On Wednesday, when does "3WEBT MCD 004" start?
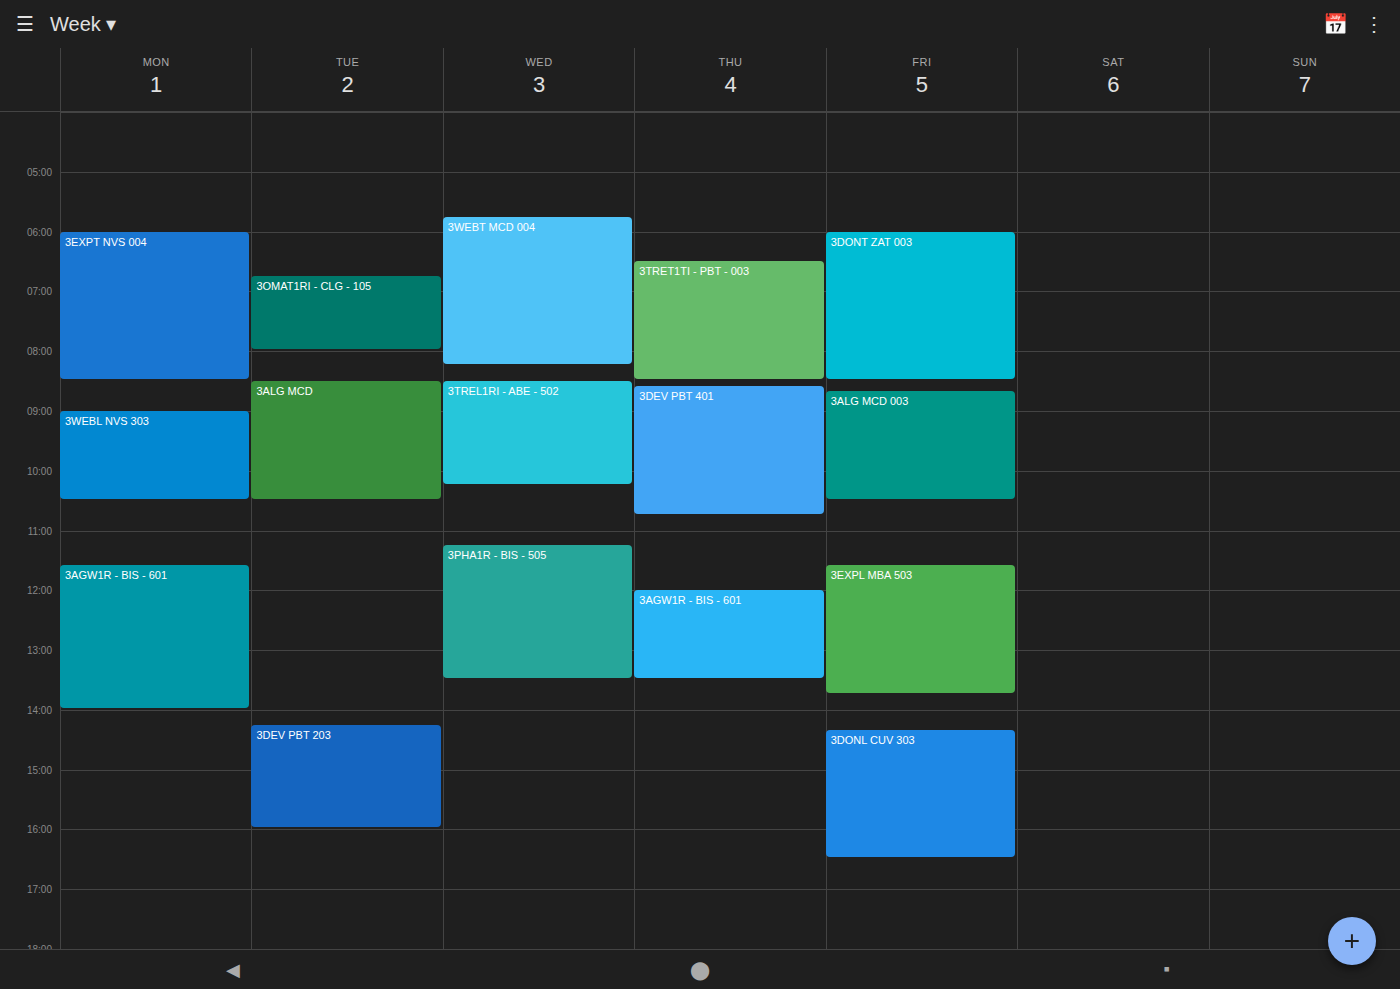
5:45 AM